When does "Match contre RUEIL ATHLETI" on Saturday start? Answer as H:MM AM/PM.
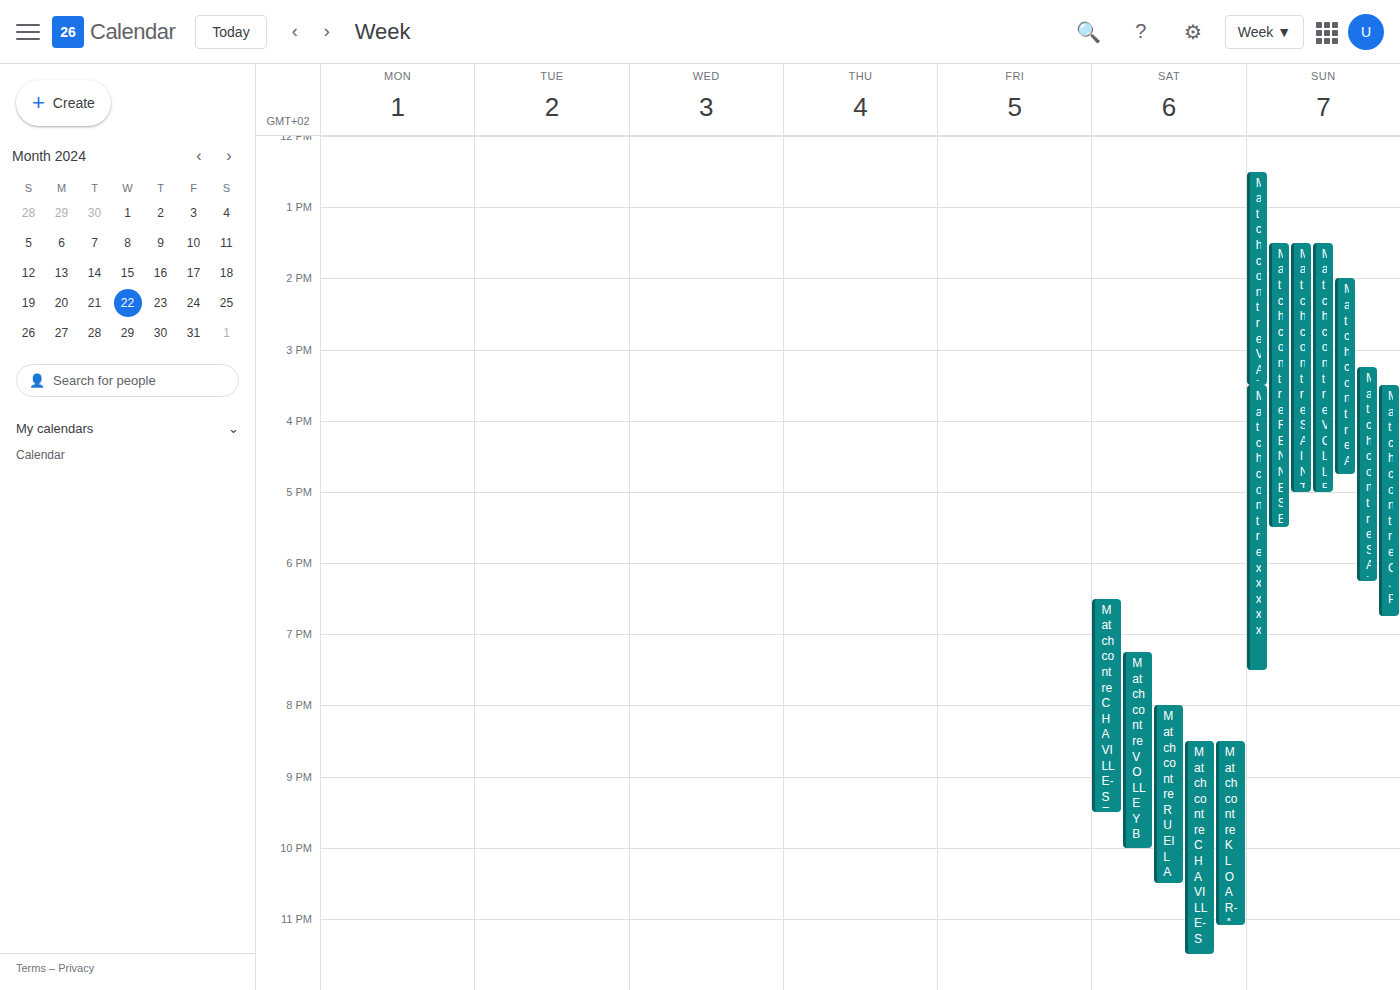
8:00 PM